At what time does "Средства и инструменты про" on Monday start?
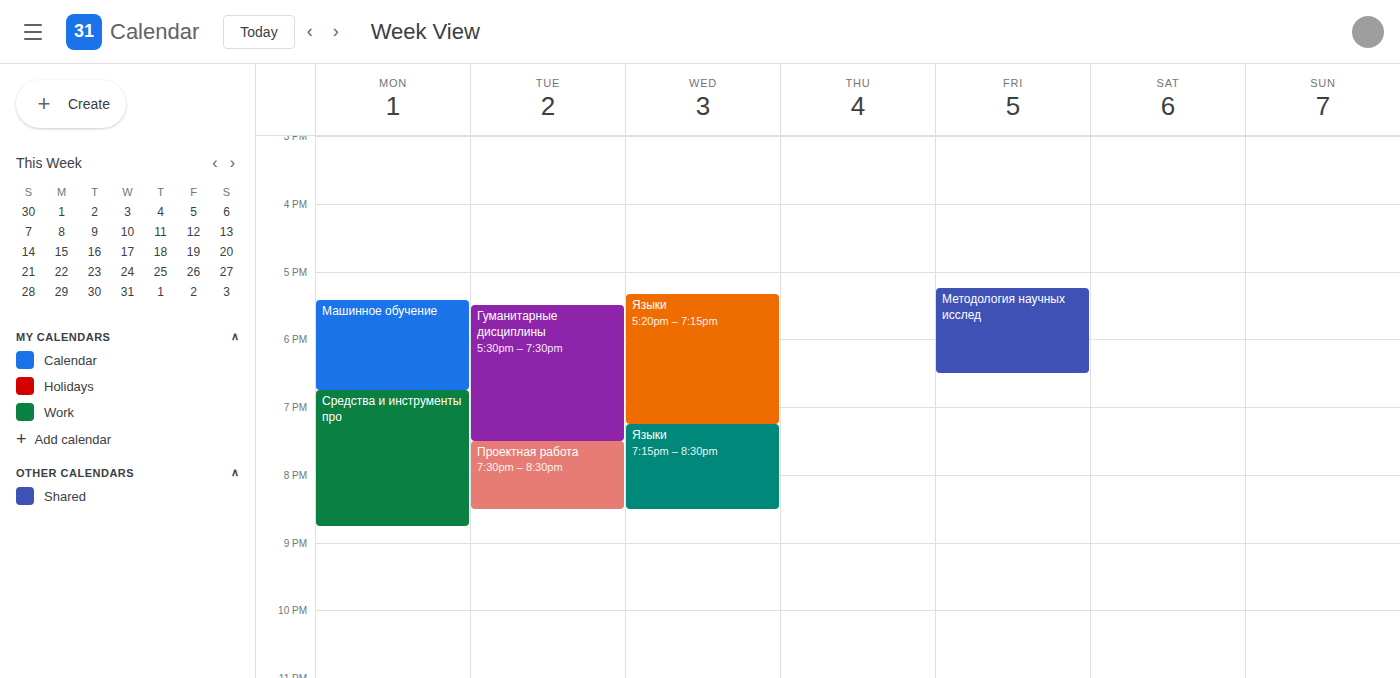
6:45 PM